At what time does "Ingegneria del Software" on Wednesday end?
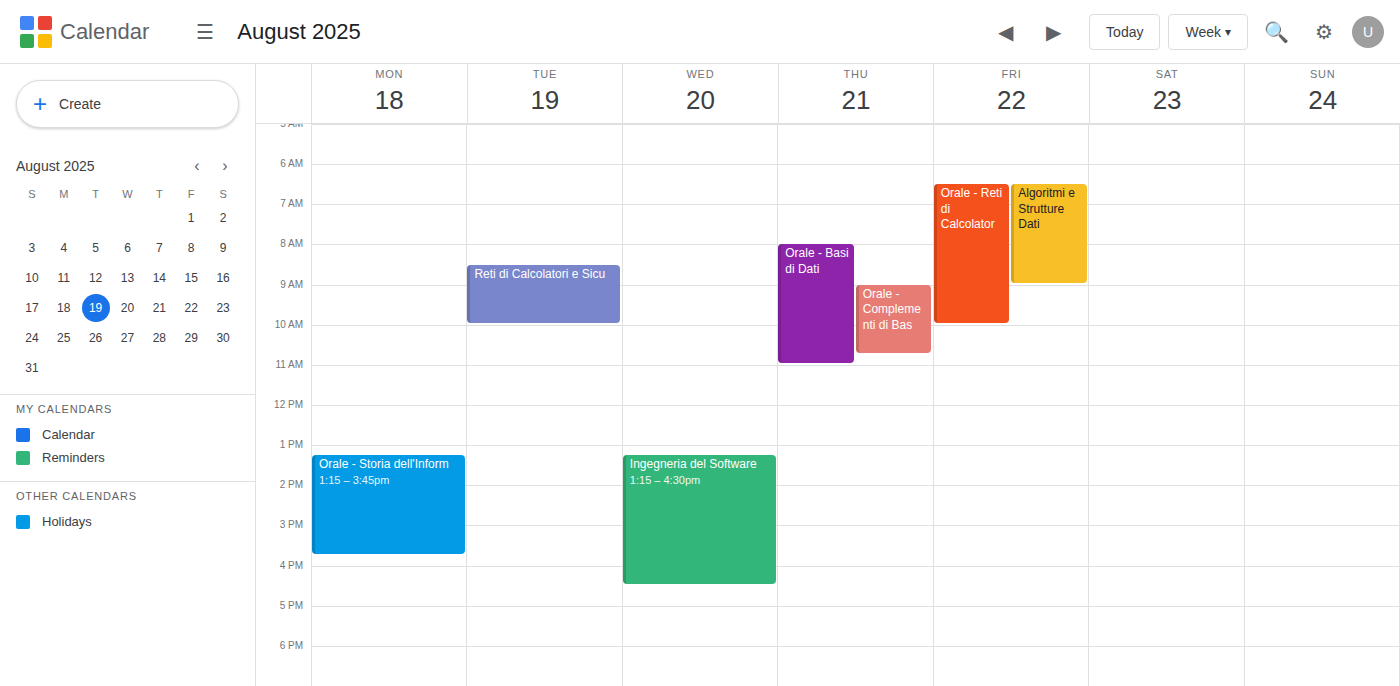
4:30 PM